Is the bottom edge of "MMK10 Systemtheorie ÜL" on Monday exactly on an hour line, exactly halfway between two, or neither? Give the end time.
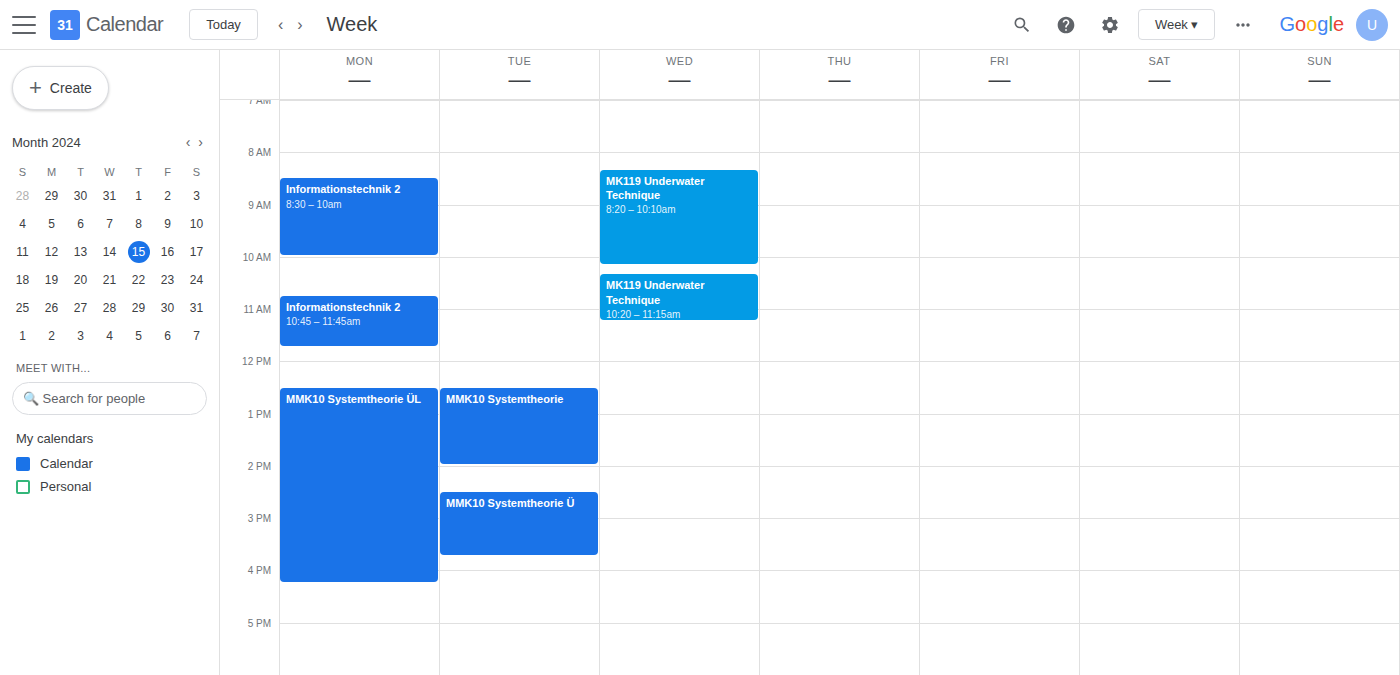
4:15 PM -- neither: a quarter of the way from the 4 PM line to the 5 PM line.